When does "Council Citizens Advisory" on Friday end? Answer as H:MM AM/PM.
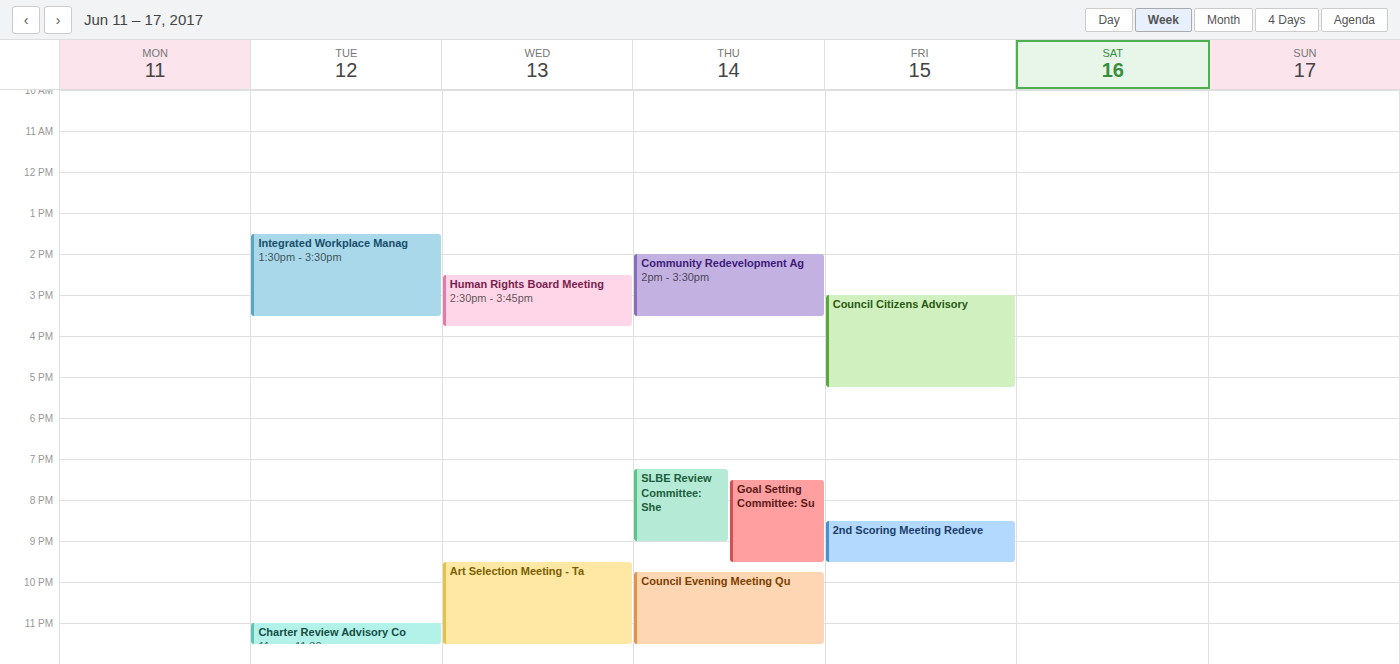
5:15 PM